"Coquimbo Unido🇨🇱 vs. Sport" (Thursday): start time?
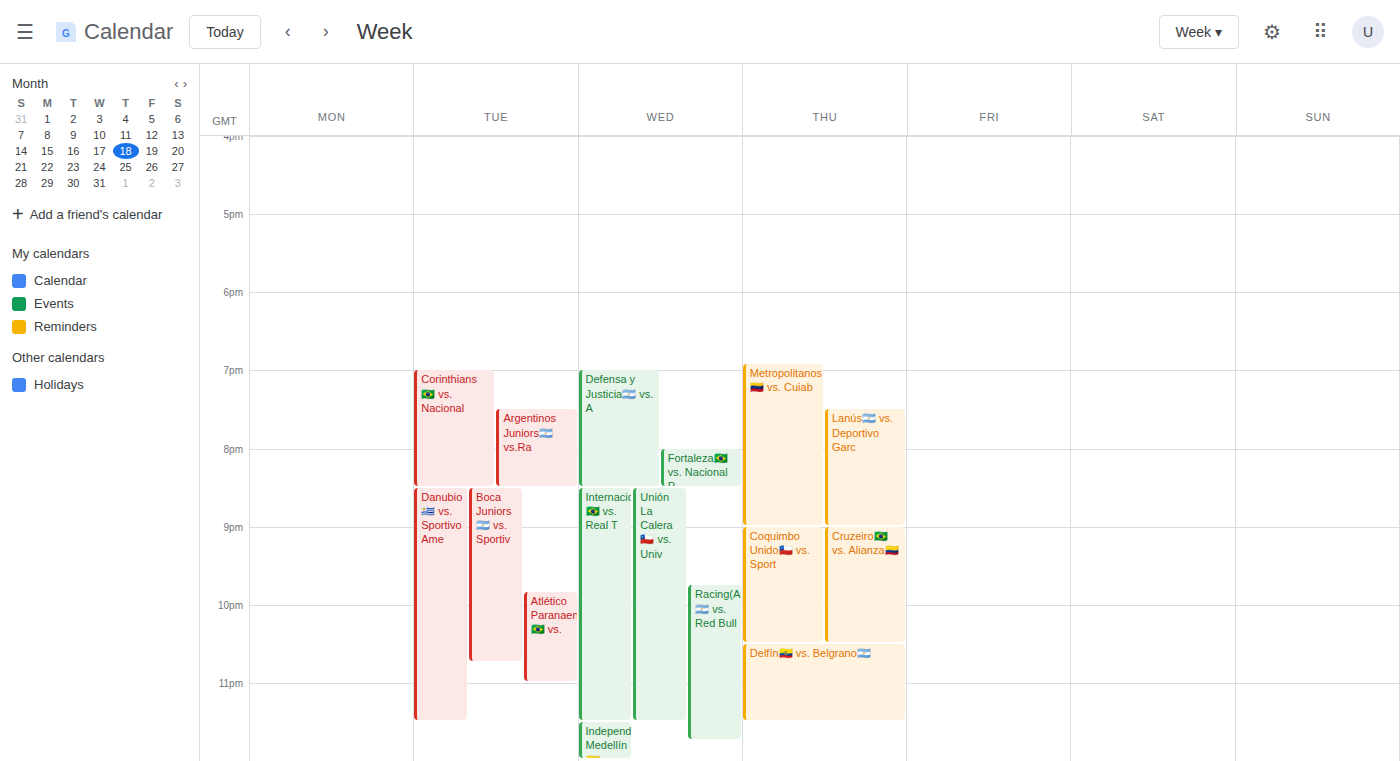
9:00 PM